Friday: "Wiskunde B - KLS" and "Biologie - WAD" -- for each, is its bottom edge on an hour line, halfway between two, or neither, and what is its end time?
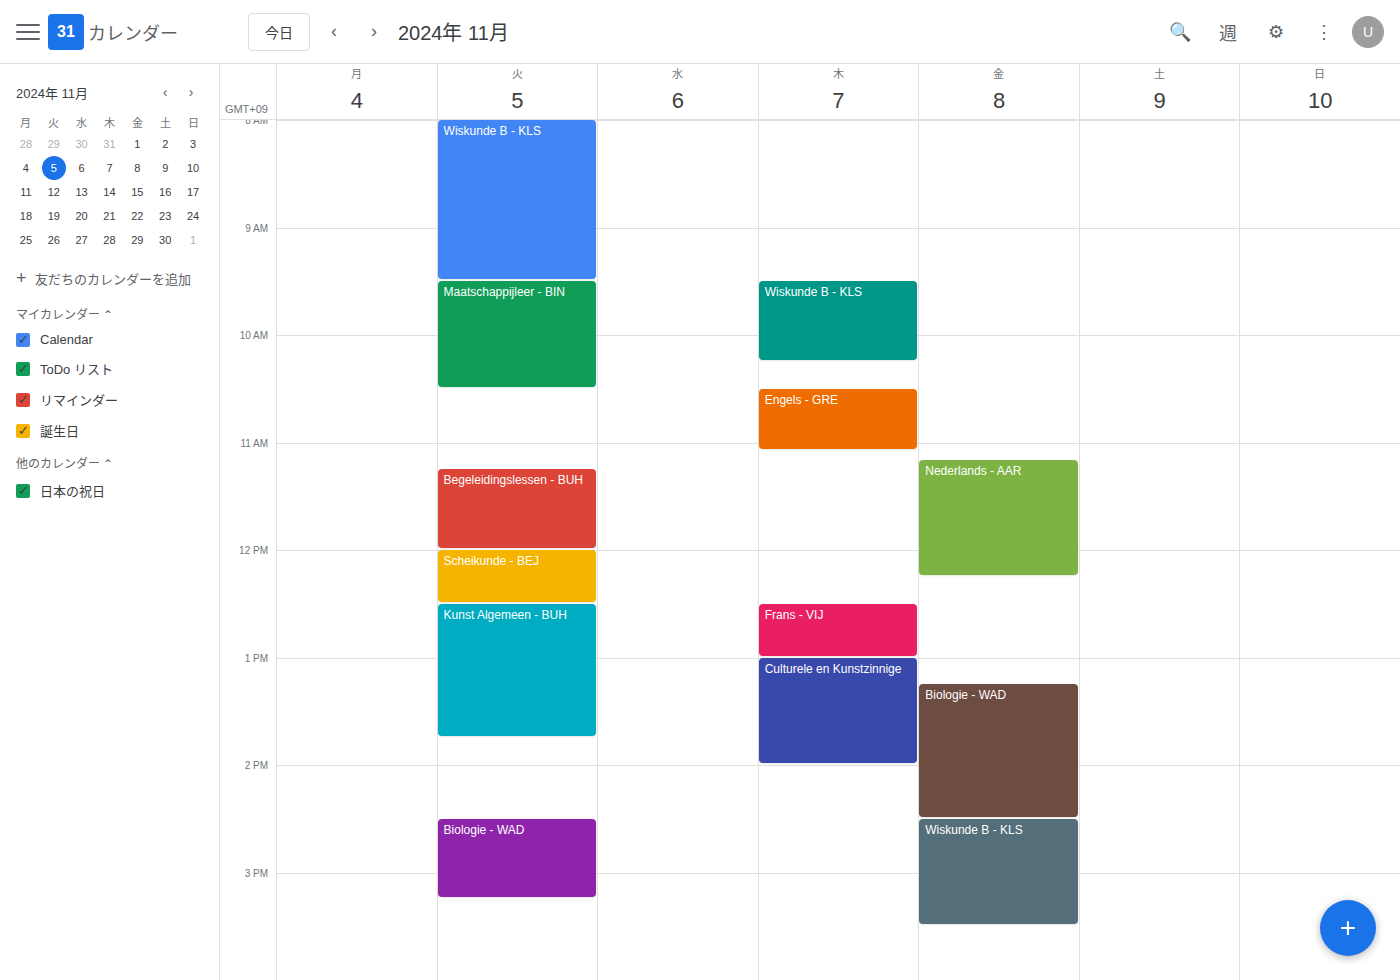
"Wiskunde B - KLS": 3:30 PM, halfway between the 3 PM and 4 PM lines. "Biologie - WAD": 2:30 PM, halfway between the 2 PM and 3 PM lines.